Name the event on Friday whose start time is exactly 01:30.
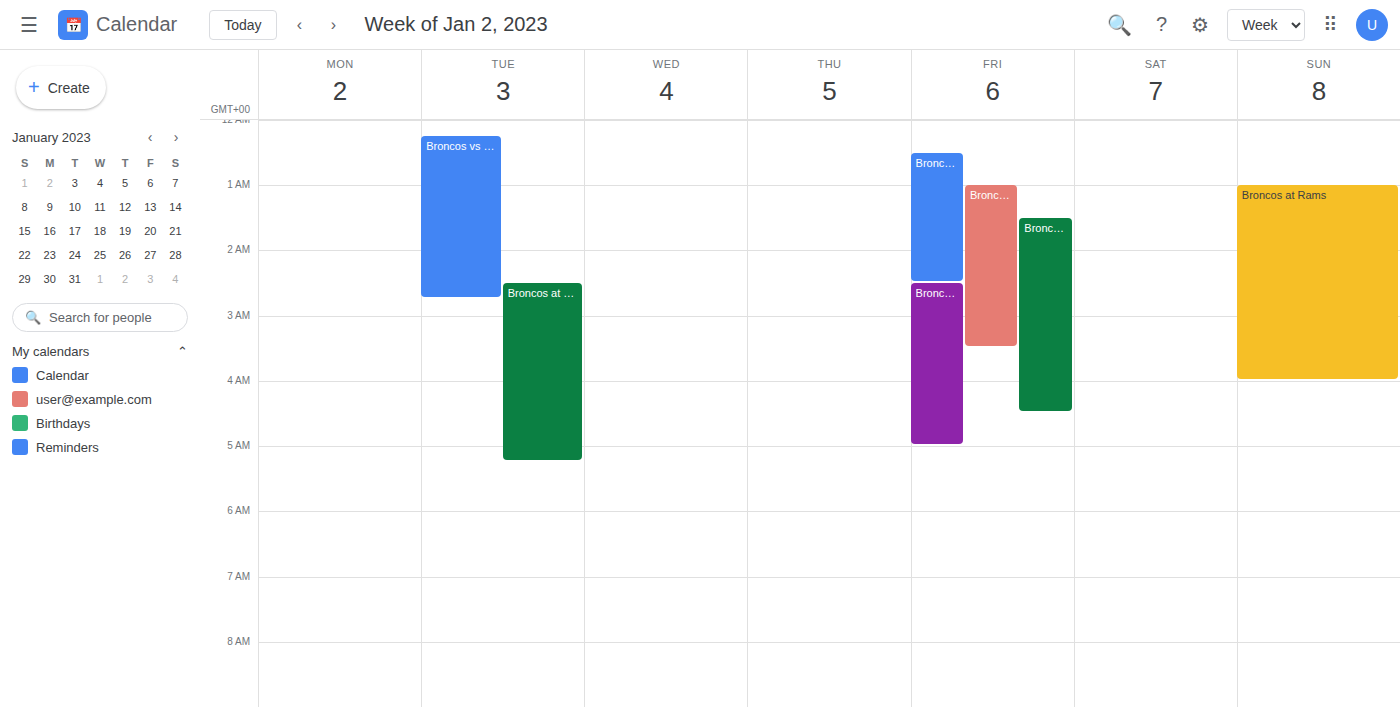
"Broncos vs Cardinals"